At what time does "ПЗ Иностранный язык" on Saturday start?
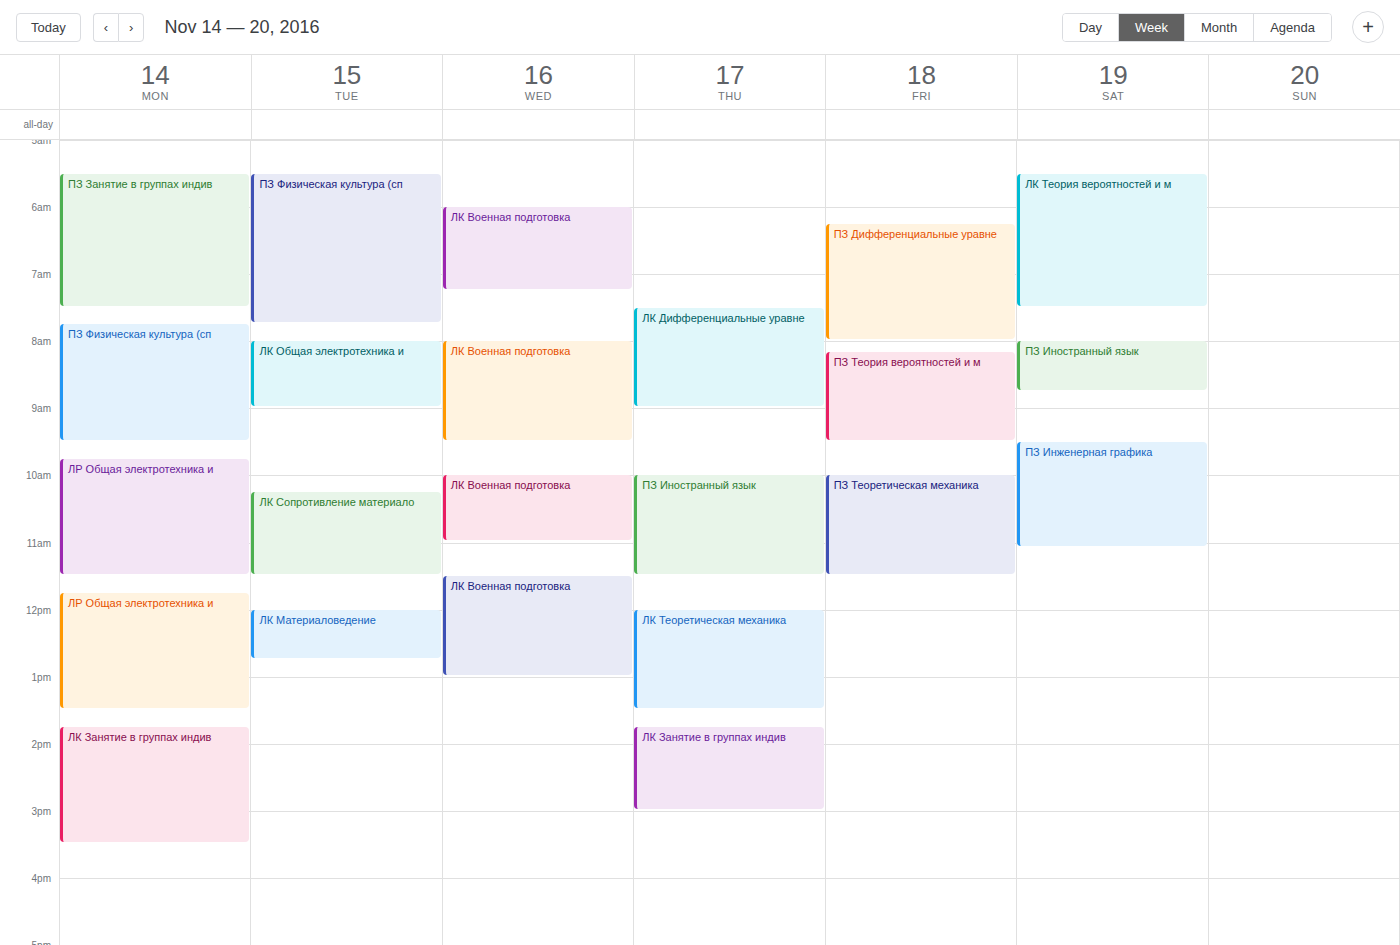
8:00 AM